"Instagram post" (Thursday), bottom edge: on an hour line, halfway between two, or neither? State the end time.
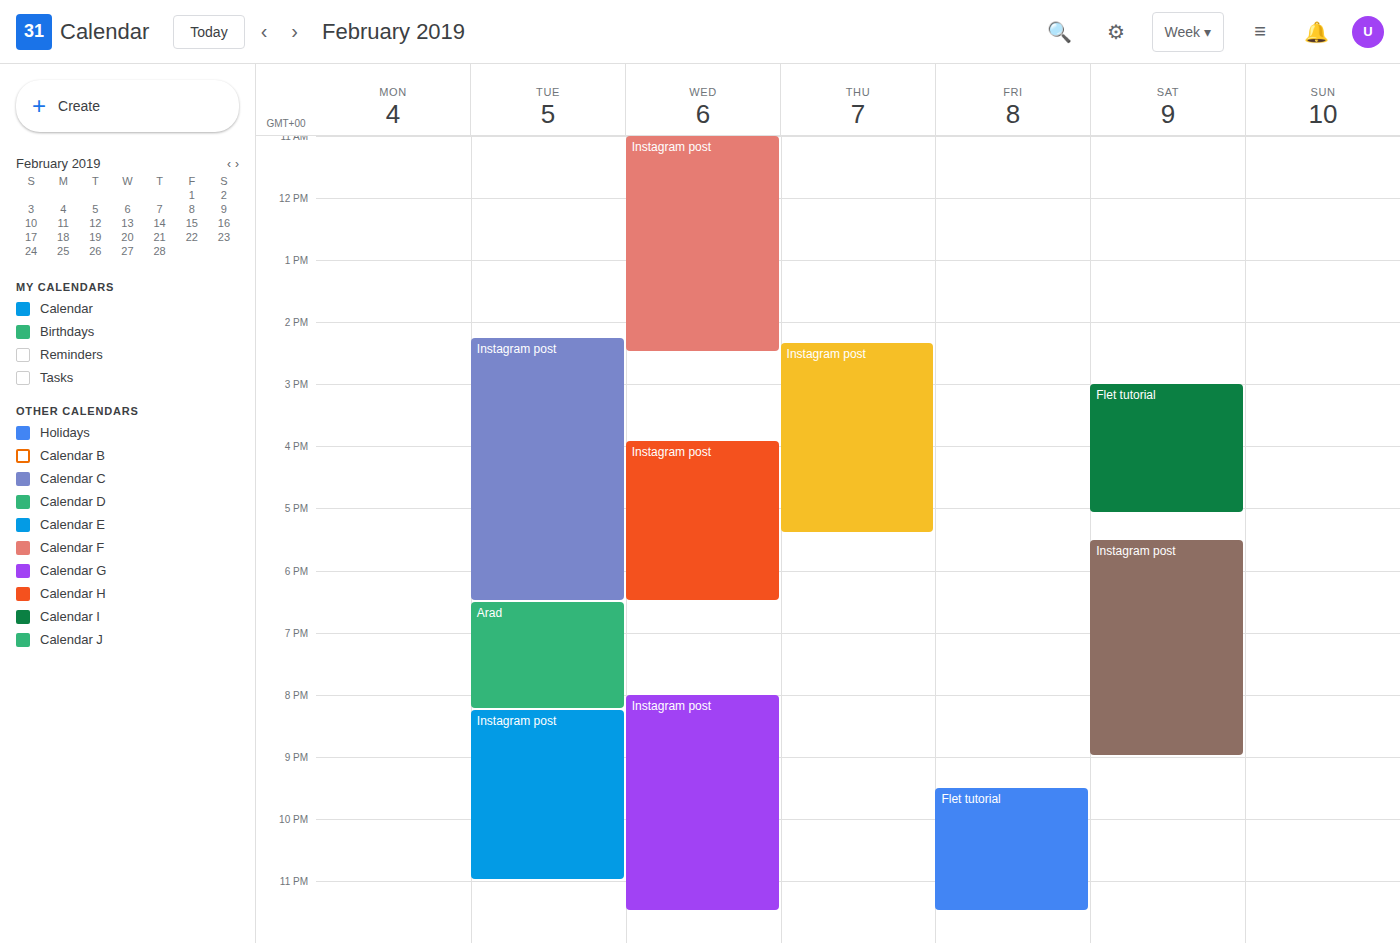
17:25 -- neither: 25 minutes below the 17:00 line and 35 minutes above the 18:00 line.